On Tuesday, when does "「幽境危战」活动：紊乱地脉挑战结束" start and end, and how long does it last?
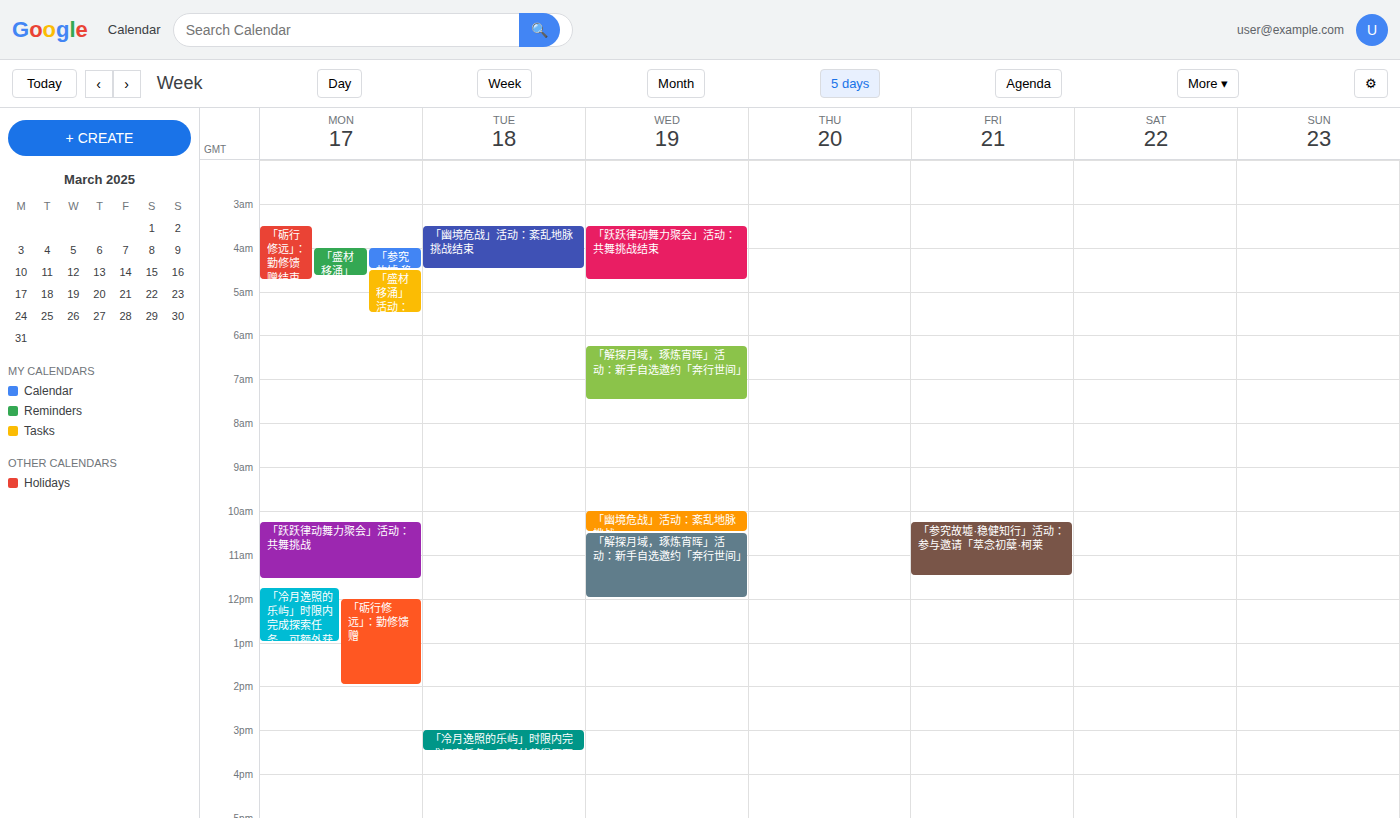
3:30 AM to 4:30 AM, 1 hour